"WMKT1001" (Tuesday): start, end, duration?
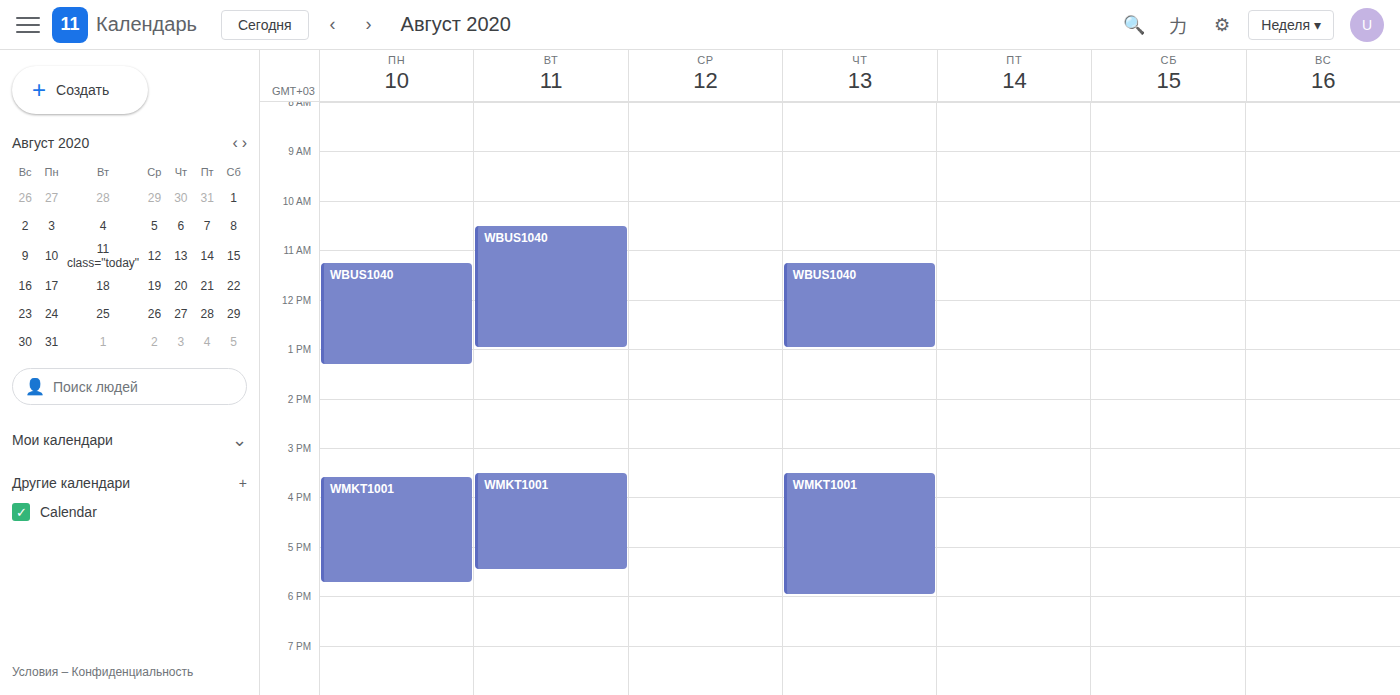
15:30 to 17:30, 2 hours